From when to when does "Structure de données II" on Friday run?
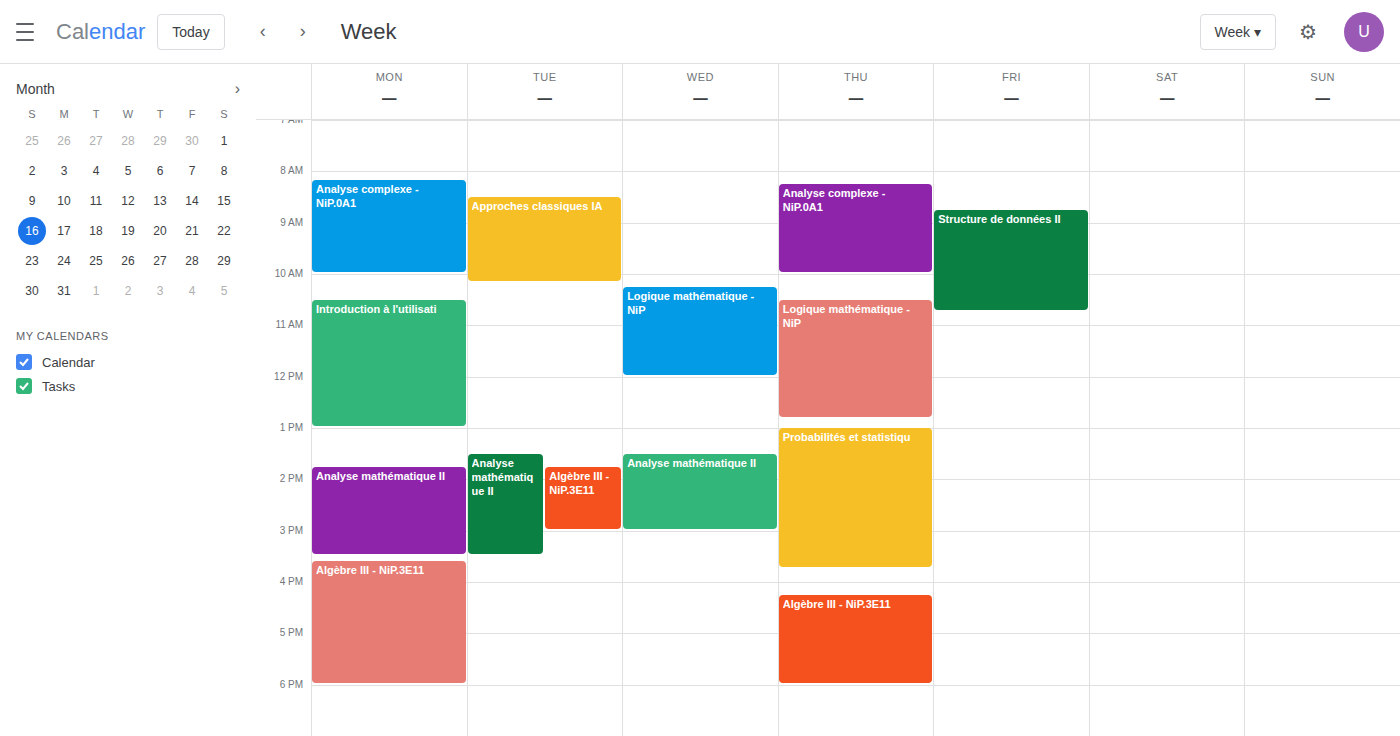
8:45 AM to 10:45 AM